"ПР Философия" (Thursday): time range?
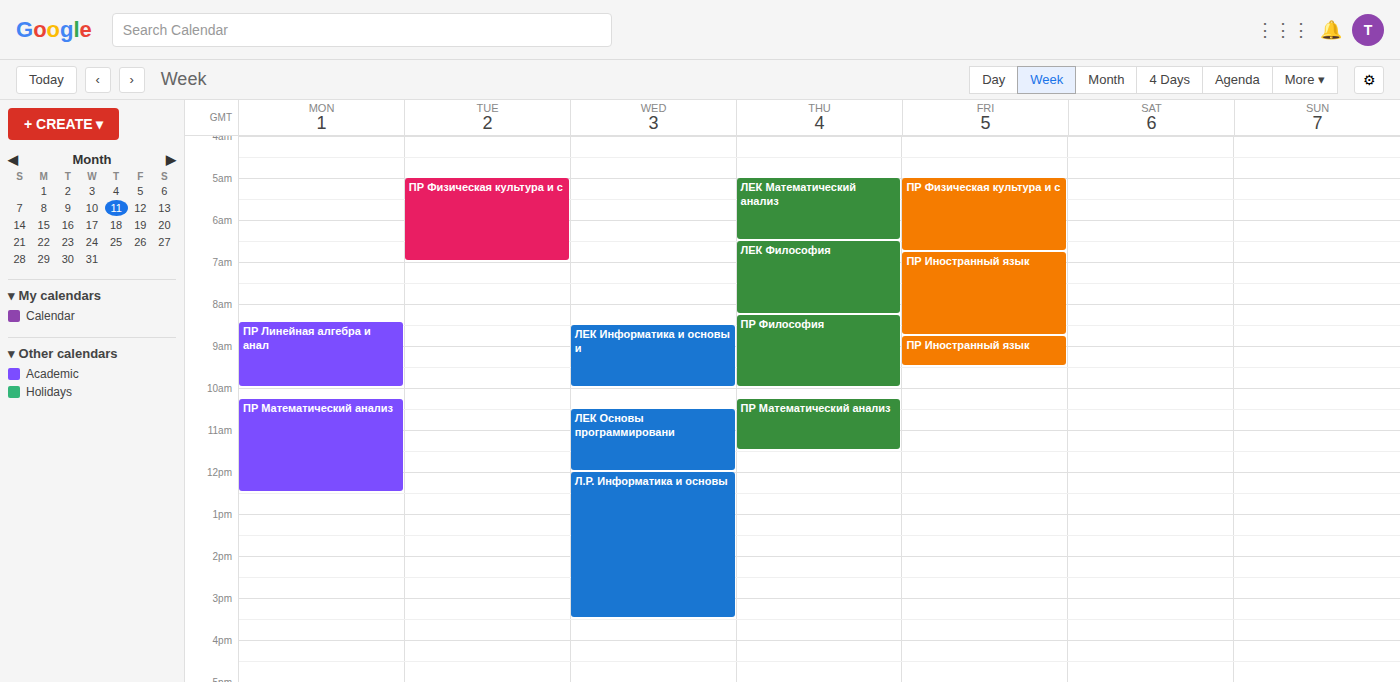
08:15 to 10:00